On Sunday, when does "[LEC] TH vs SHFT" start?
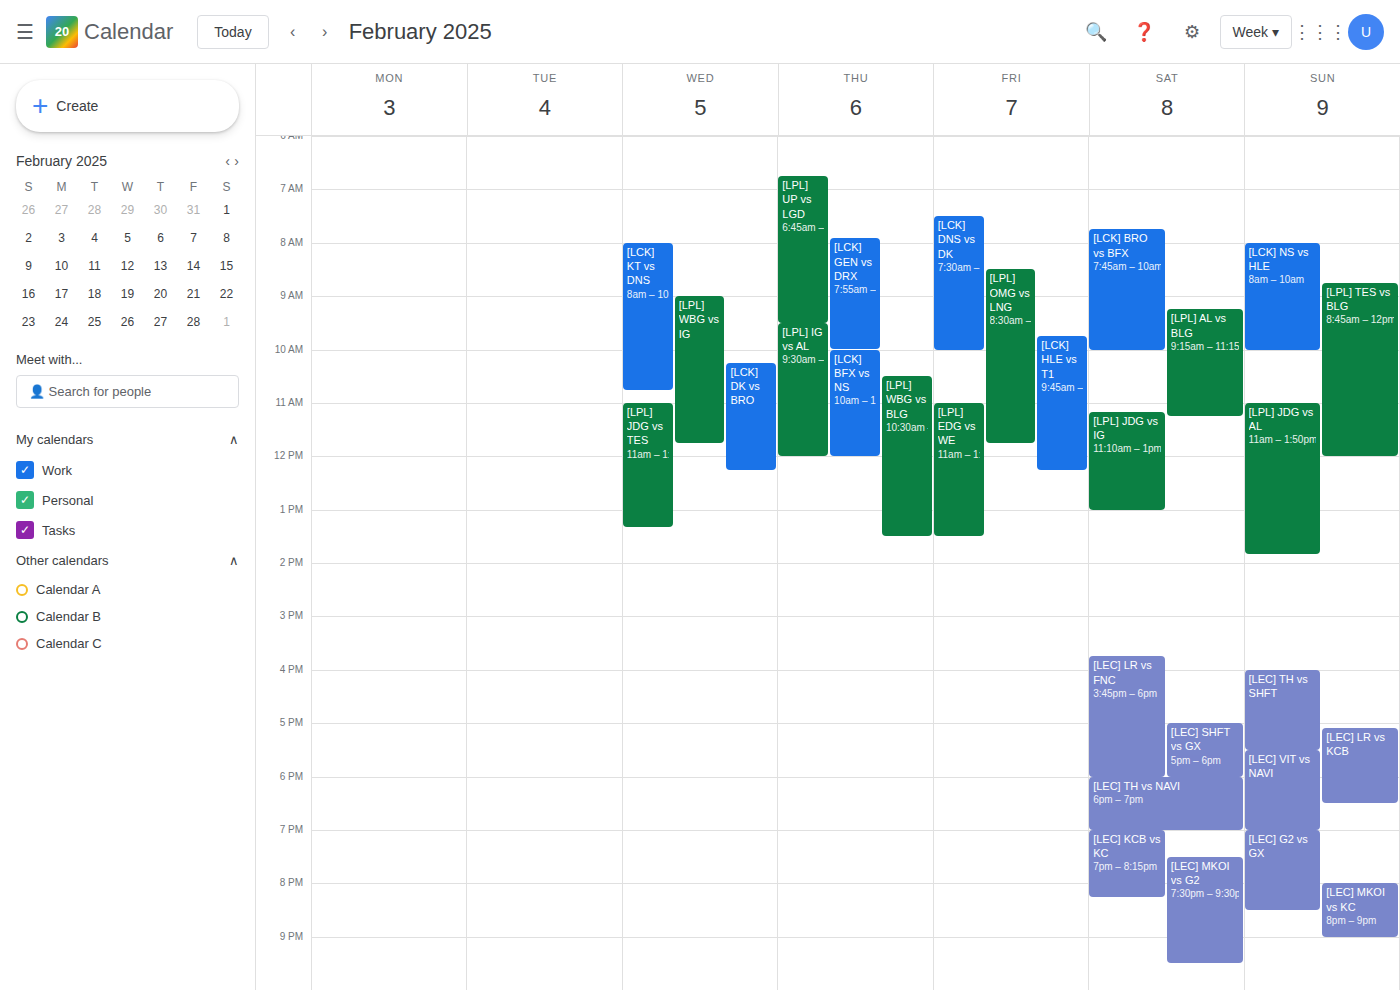
4:00 PM